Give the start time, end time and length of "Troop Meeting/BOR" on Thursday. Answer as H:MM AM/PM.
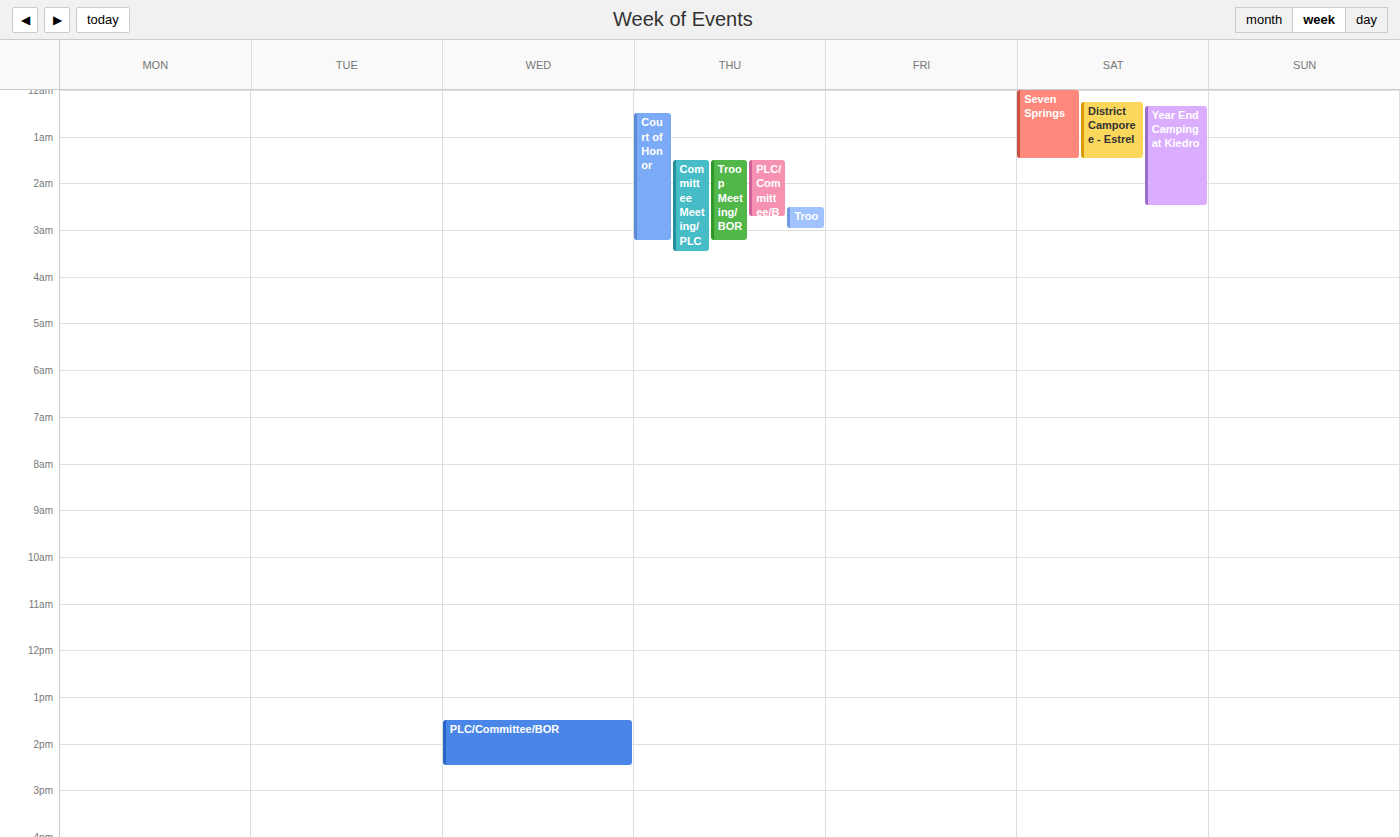
1:30 AM to 3:15 AM, 1 hour 45 minutes